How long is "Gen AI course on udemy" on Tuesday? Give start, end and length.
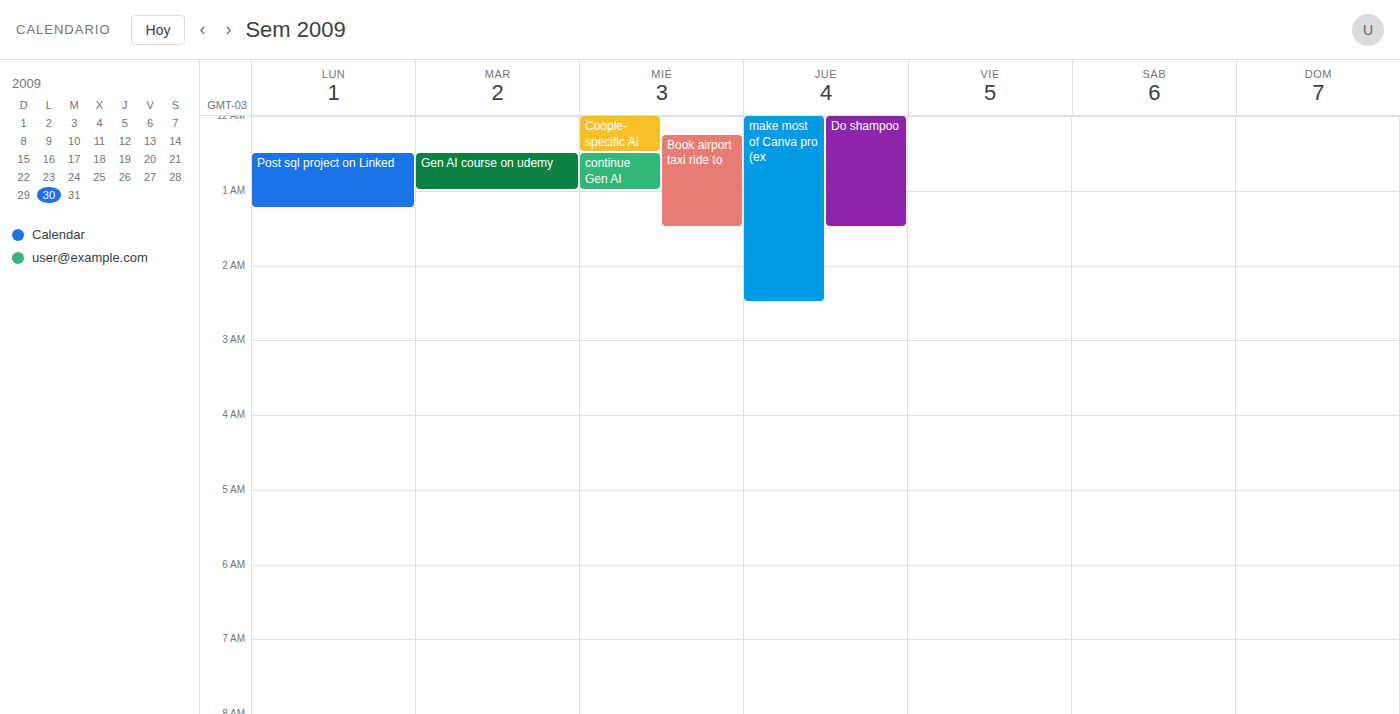
12:30 AM to 1:00 AM, 30 minutes